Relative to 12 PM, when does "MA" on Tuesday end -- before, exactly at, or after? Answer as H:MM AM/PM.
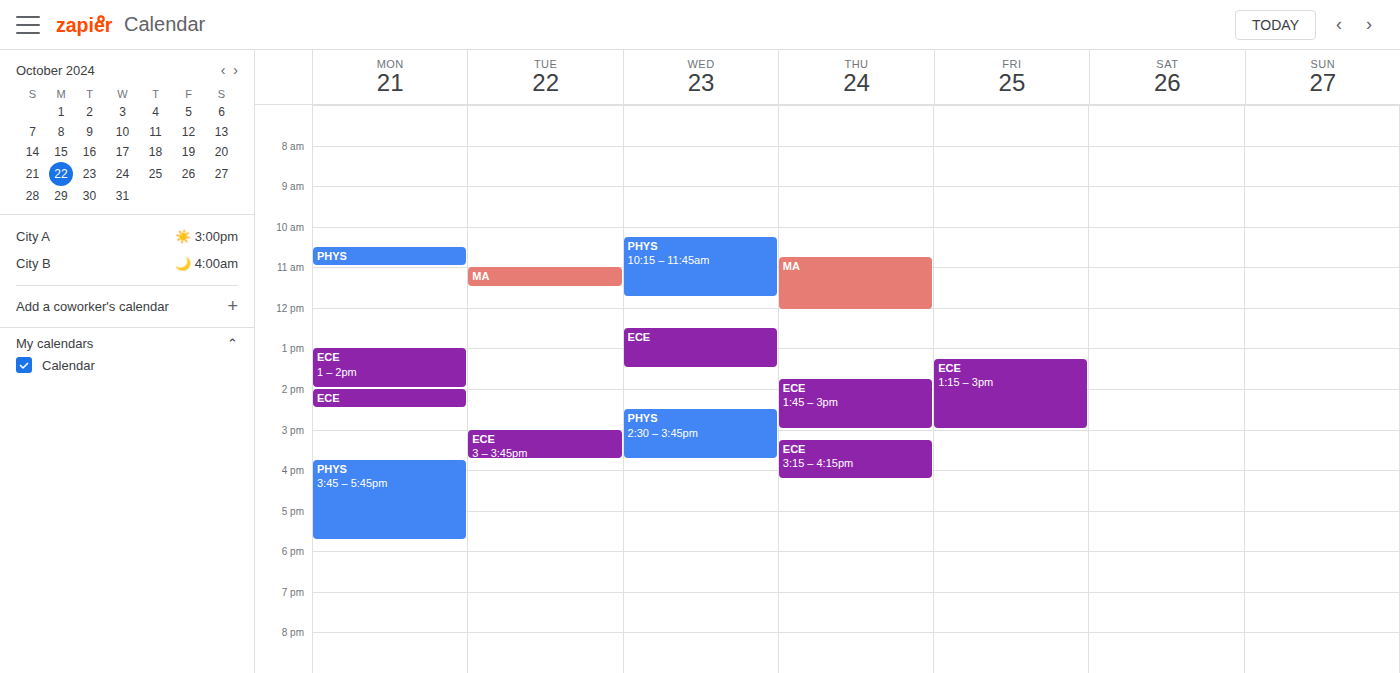
11:30 AM -- before 12 PM, 30 minutes above the 12 PM line.